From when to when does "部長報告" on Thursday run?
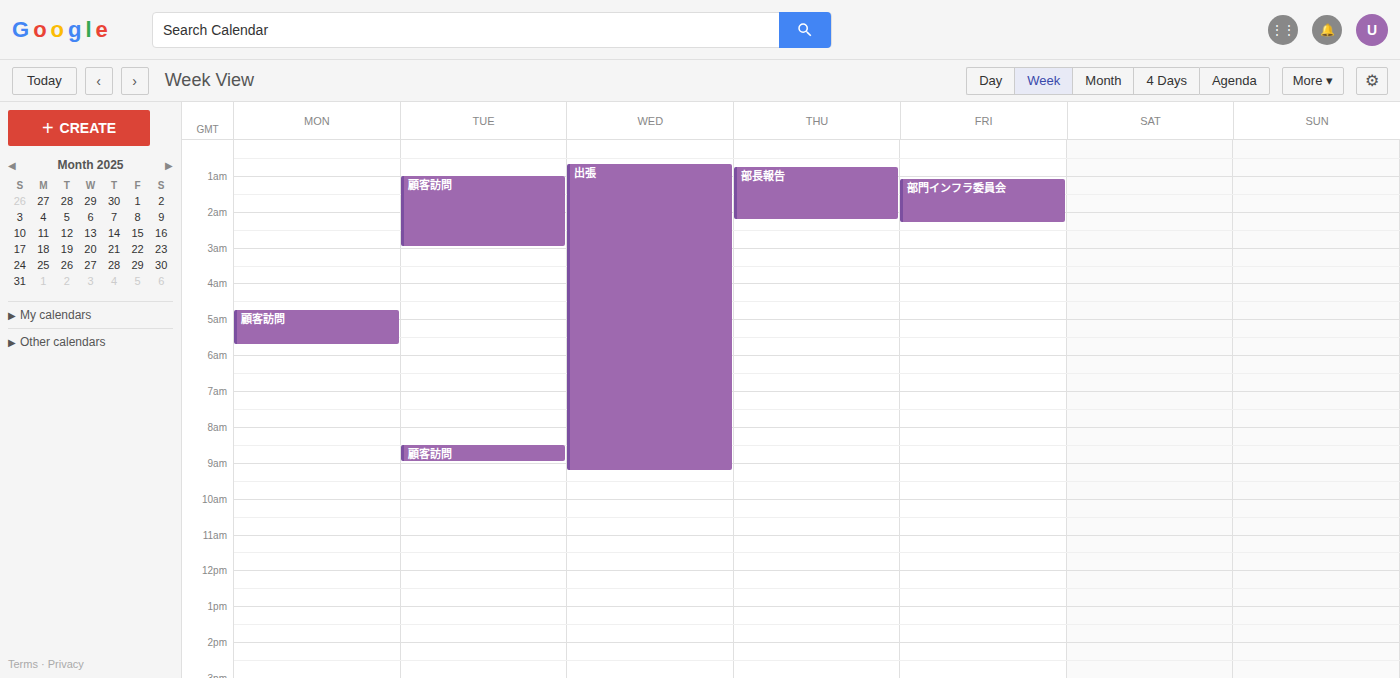
12:45 AM to 2:15 AM